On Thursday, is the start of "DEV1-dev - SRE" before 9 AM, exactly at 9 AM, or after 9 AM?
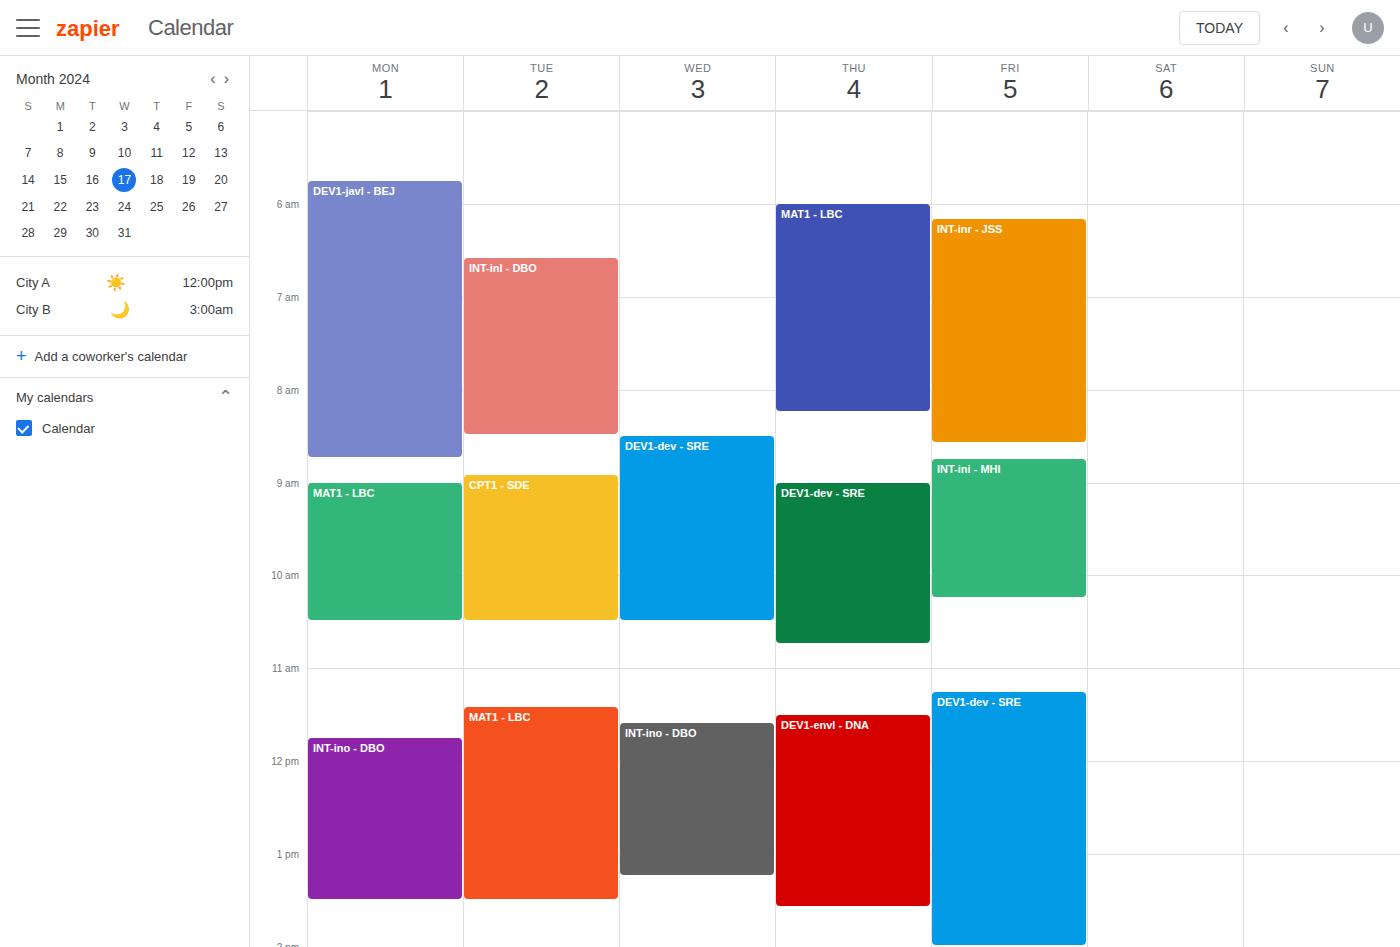
9:00 AM -- exactly at 9 AM, on the 9 AM line.